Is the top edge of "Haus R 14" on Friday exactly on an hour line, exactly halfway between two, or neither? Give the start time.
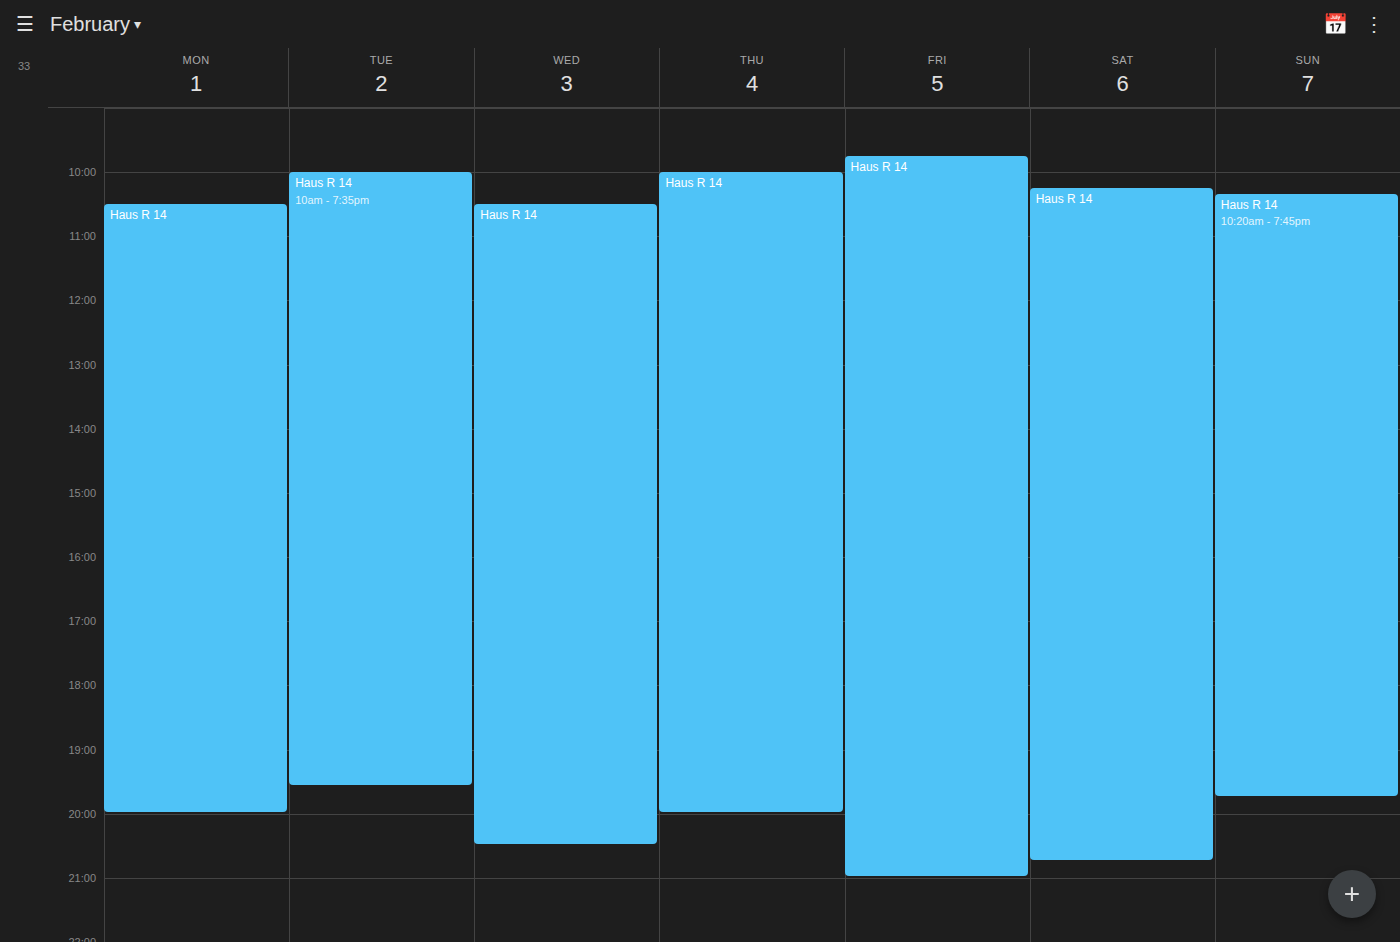
9:45 AM -- neither: three quarters of the way from the 9 AM line to the 10 AM line.